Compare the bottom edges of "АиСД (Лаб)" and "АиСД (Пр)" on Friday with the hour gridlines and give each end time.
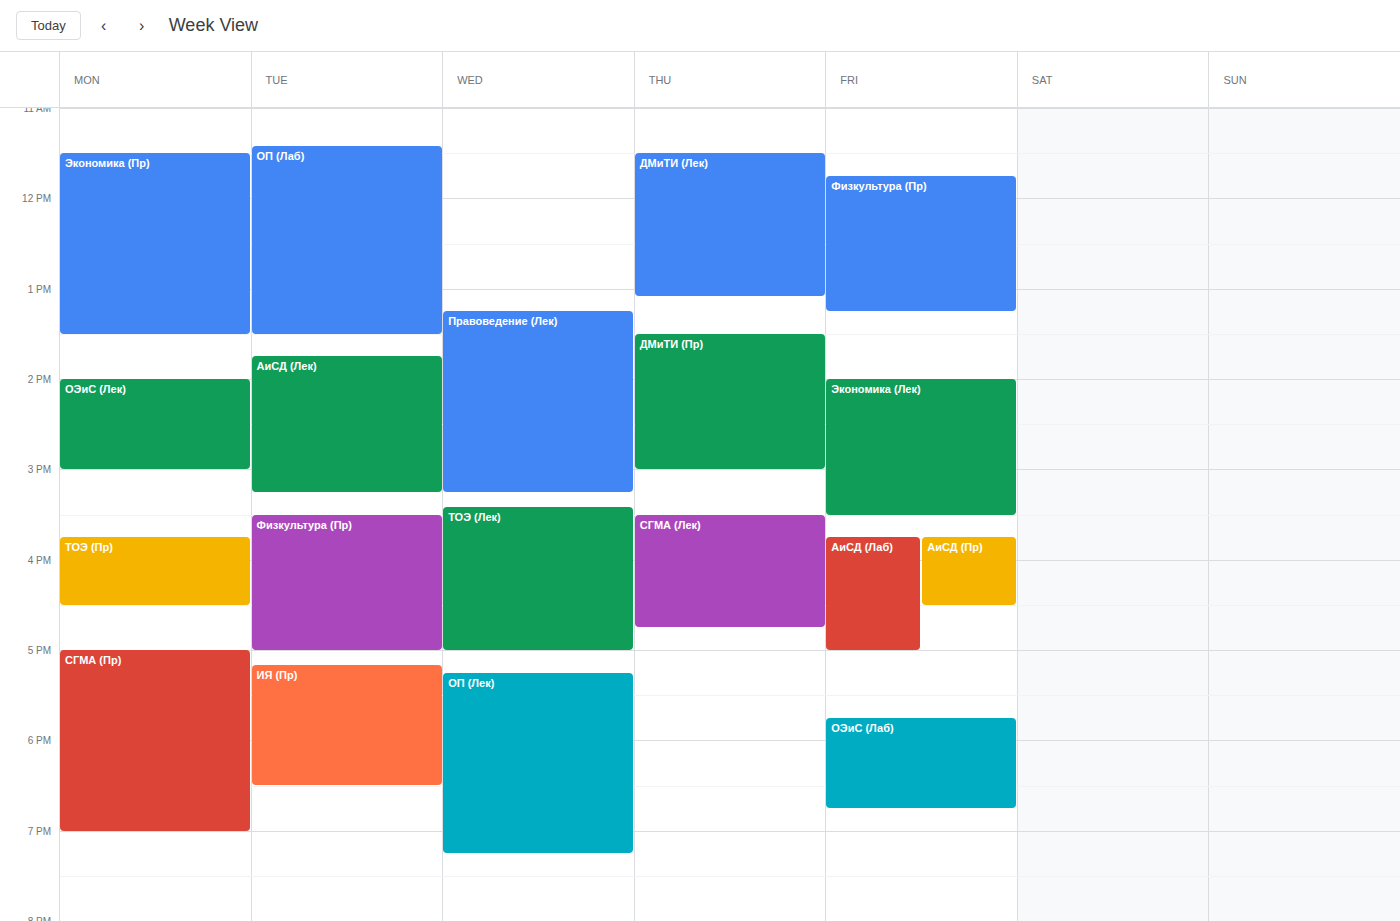
"АиСД (Лаб)": 5:00 PM, exactly on the 5 PM line. "АиСД (Пр)": 4:30 PM, halfway between the 4 PM and 5 PM lines.